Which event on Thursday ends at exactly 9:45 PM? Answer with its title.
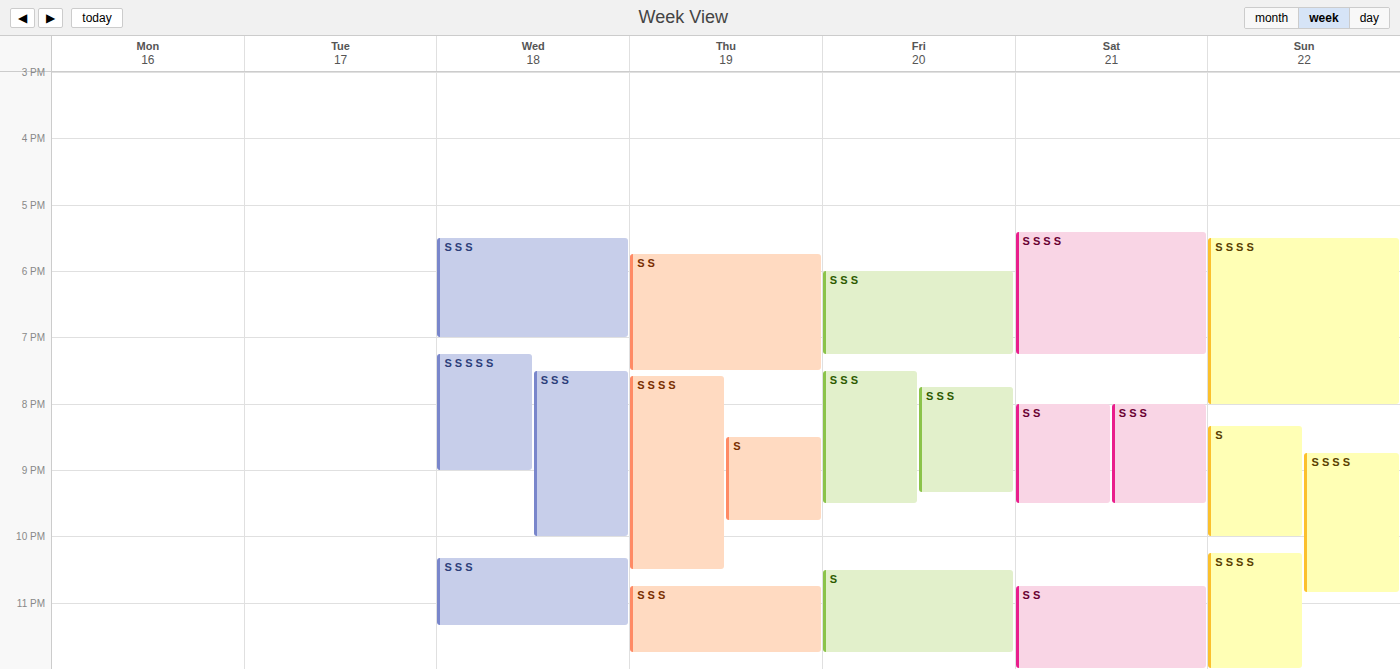
"S"